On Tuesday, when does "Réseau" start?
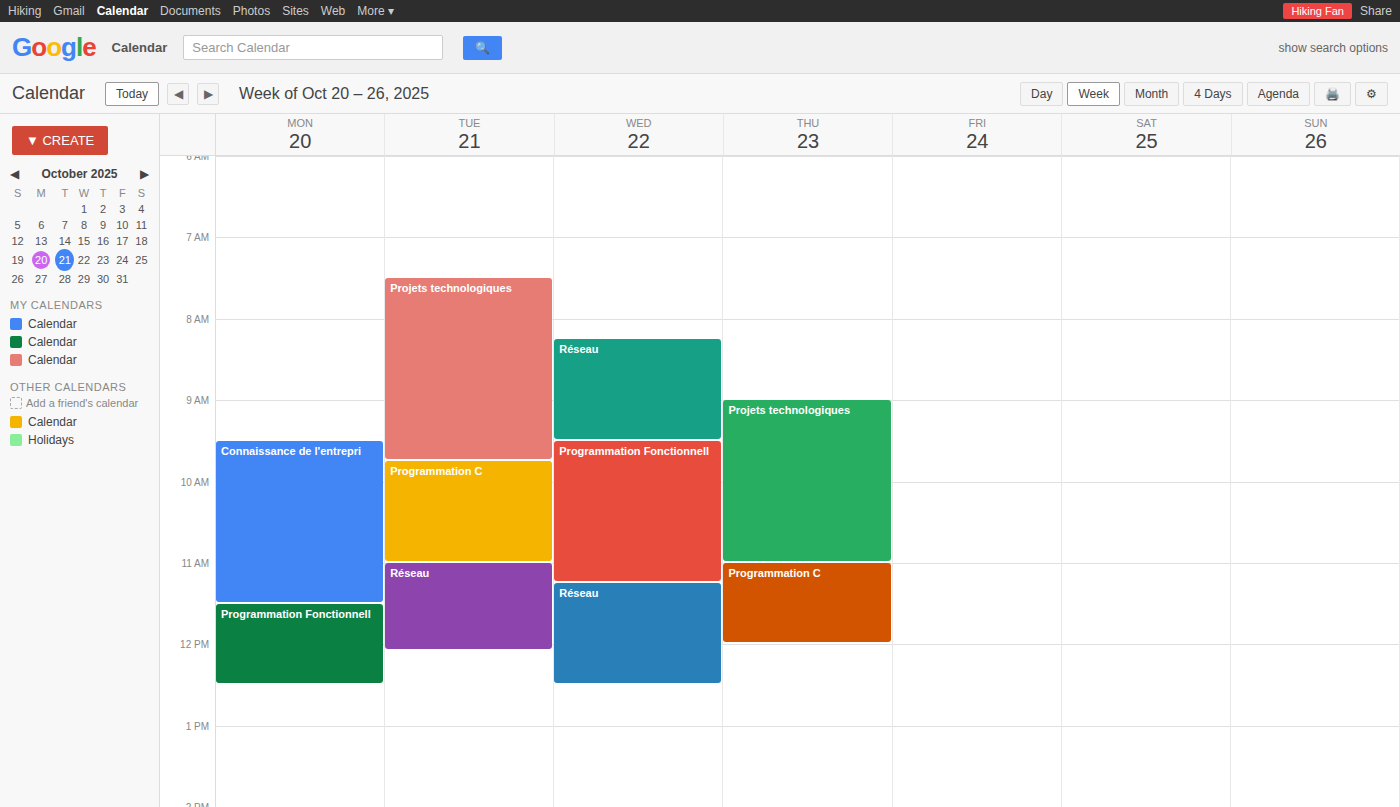
11:00 AM